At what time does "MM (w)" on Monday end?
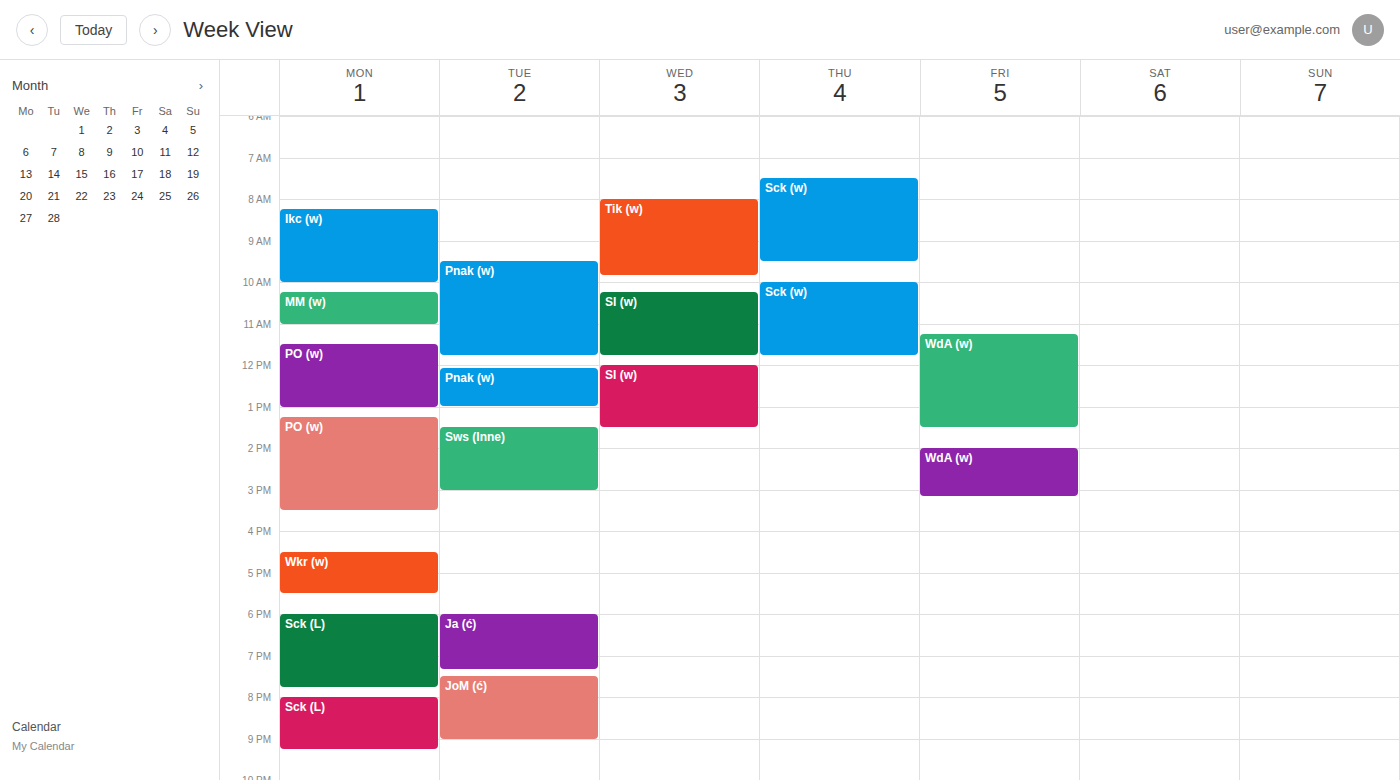
11:00 AM